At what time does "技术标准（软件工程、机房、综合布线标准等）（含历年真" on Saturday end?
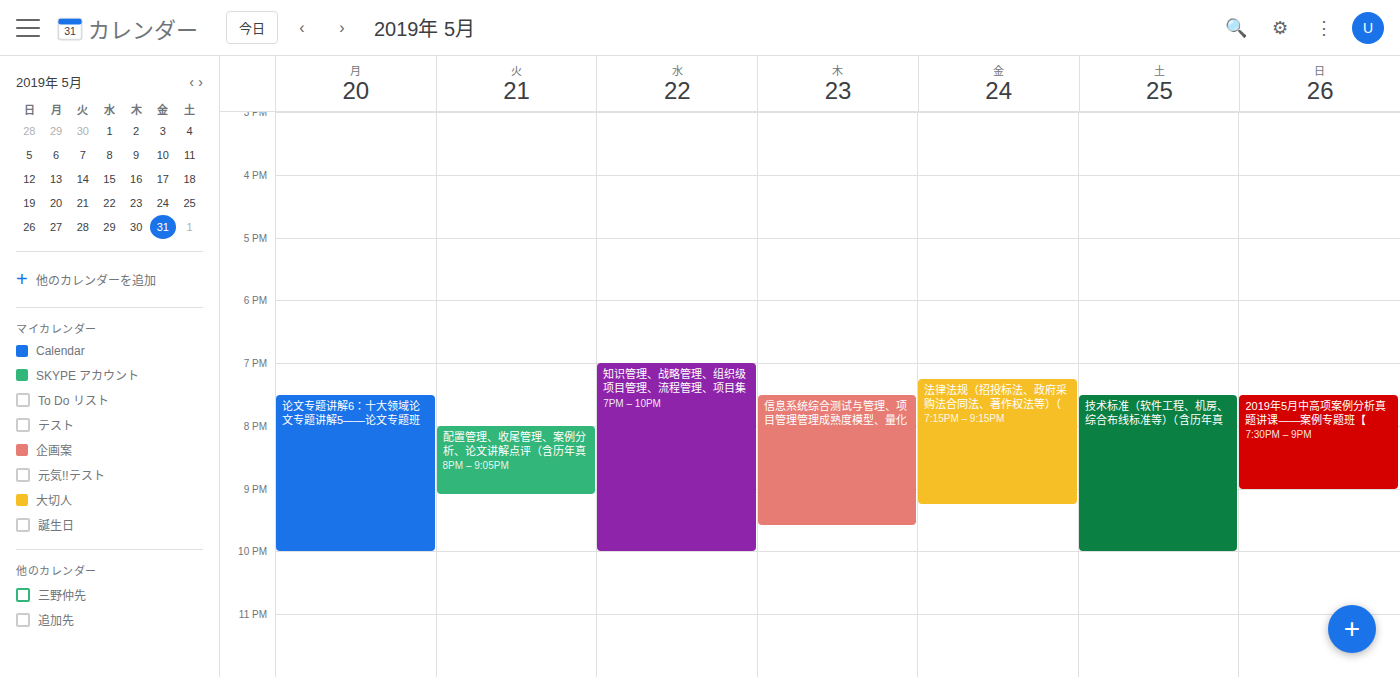
10:00 PM